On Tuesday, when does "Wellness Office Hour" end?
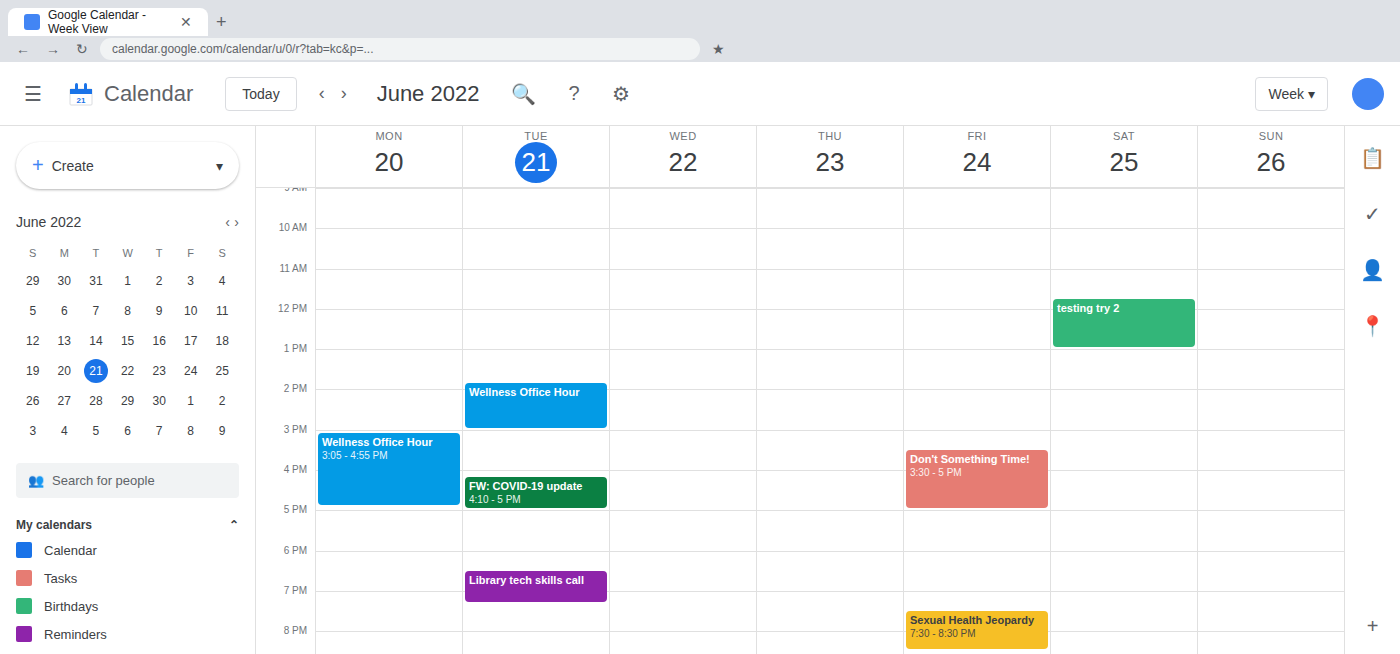
3:00 PM